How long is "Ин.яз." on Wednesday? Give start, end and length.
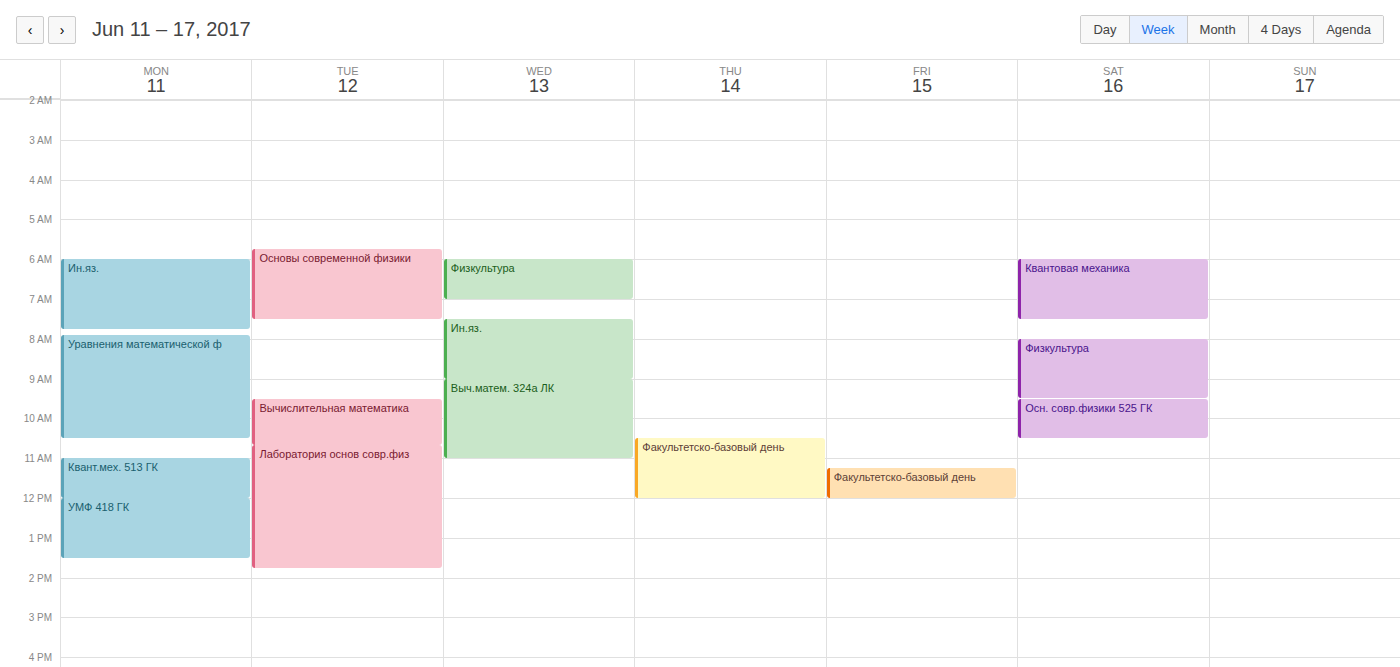
7:30 AM to 9:00 AM, 1 hour 30 minutes